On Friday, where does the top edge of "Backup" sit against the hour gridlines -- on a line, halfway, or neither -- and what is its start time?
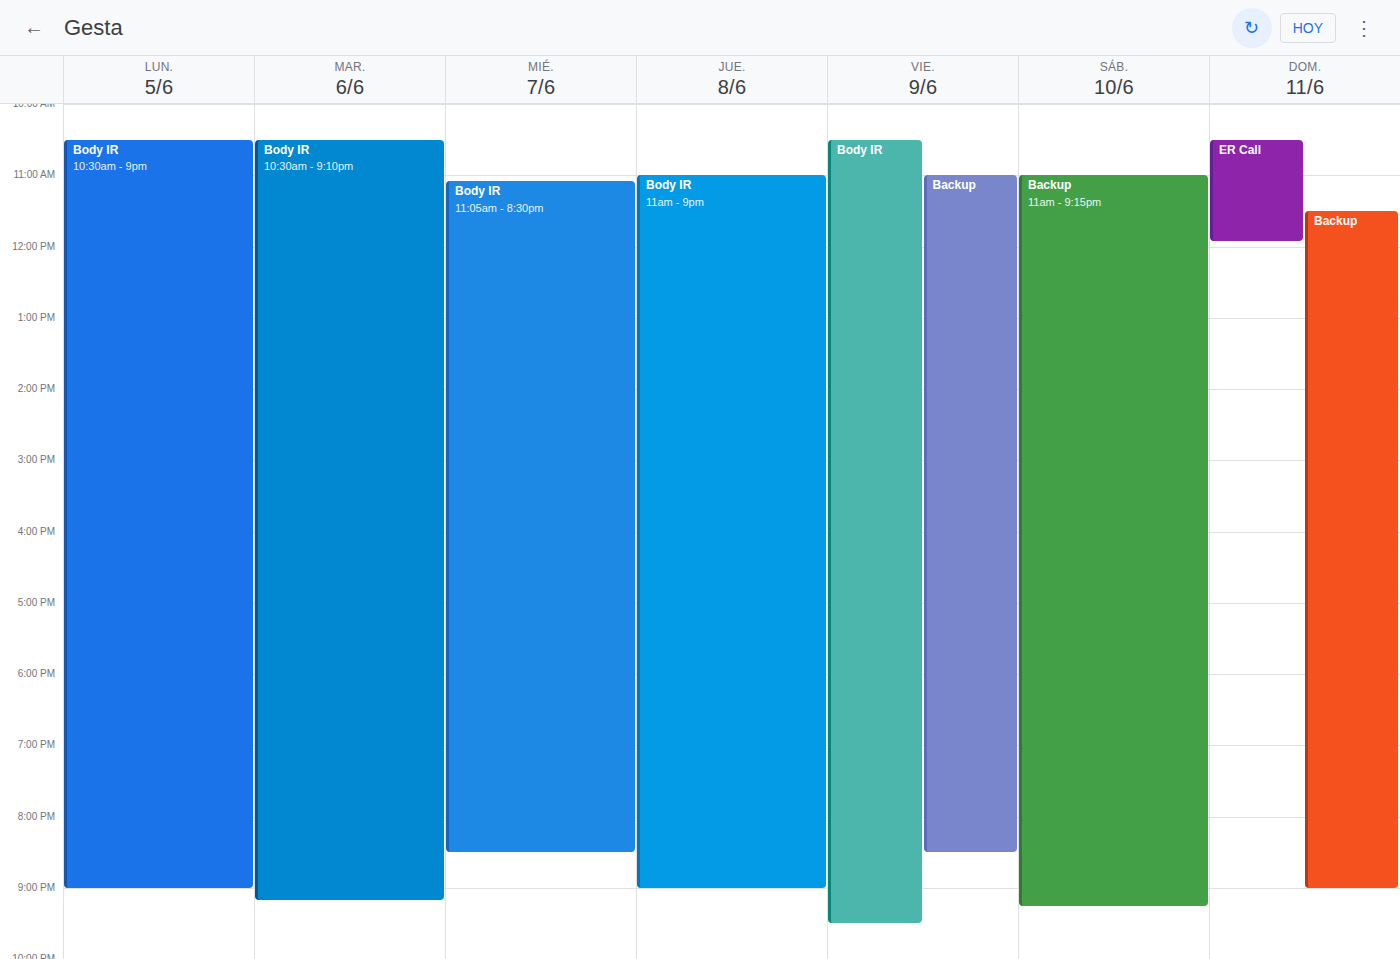
11:00 AM -- exactly on the 11 AM line.